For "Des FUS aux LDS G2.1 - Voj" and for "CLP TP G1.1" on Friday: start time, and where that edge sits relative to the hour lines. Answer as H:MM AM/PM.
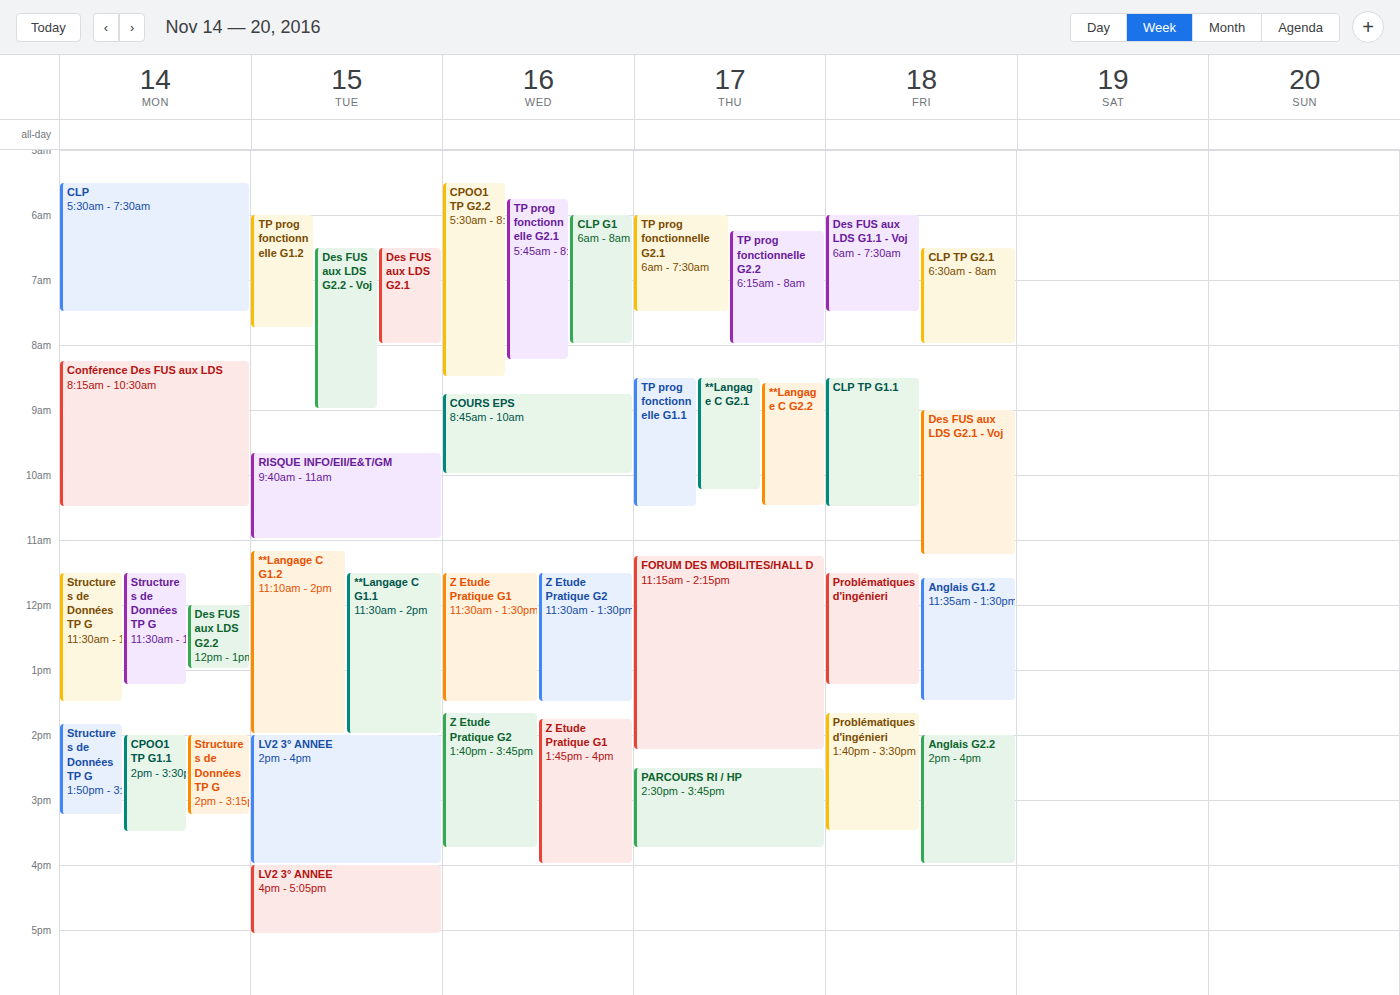
"Des FUS aux LDS G2.1 - Voj": 9:00 AM, exactly on the 9 AM line. "CLP TP G1.1": 8:30 AM, halfway between the 8 AM and 9 AM lines.